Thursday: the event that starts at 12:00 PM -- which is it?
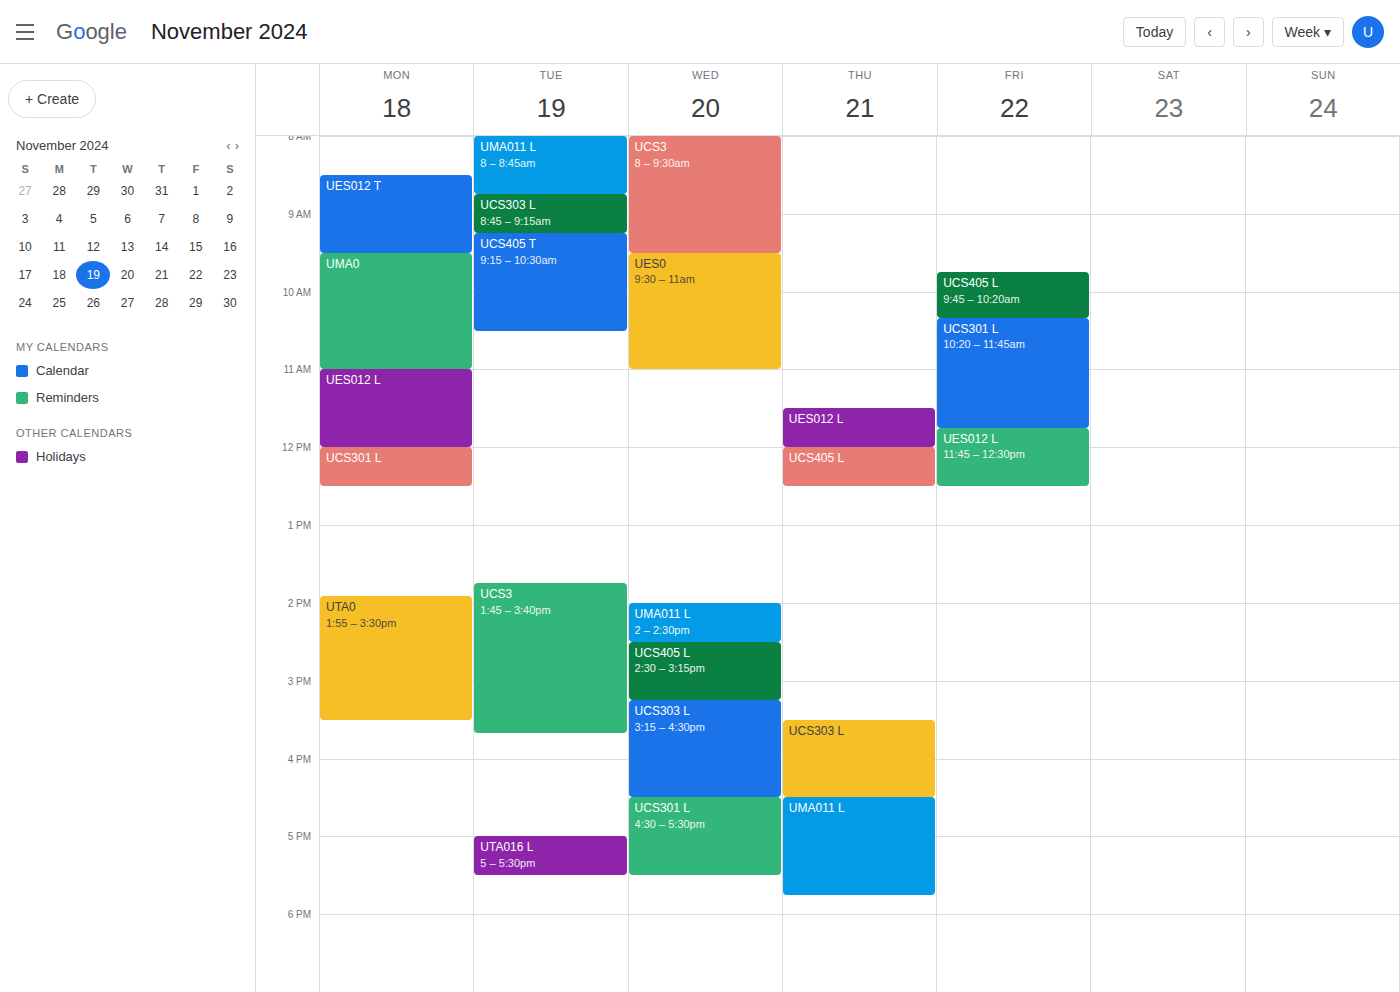
"UCS405 L"